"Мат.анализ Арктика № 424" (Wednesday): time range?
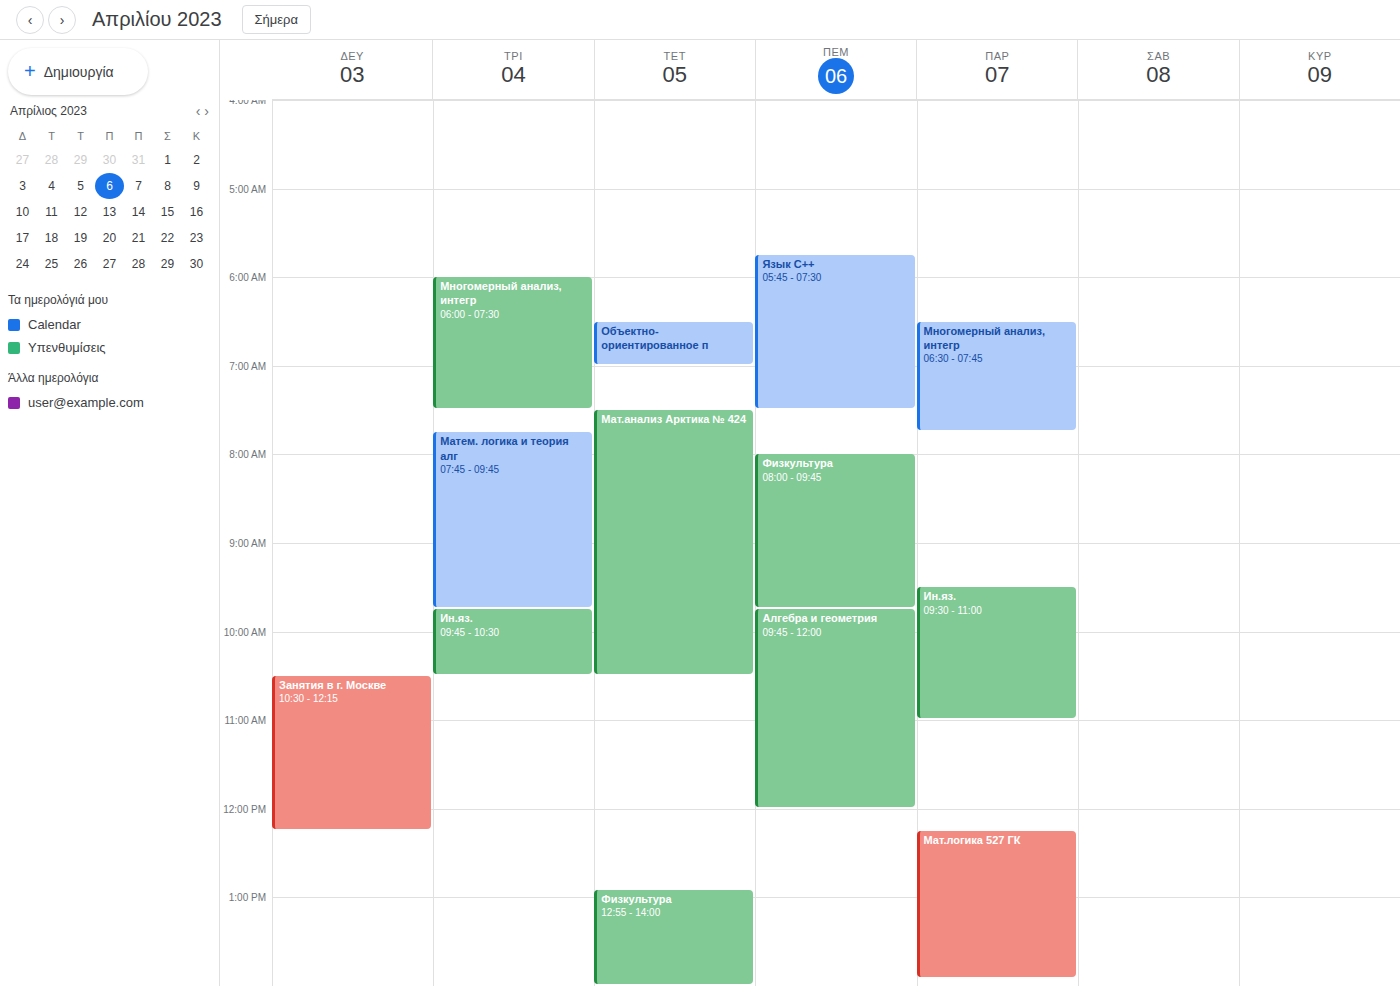
7:30 AM to 10:30 AM